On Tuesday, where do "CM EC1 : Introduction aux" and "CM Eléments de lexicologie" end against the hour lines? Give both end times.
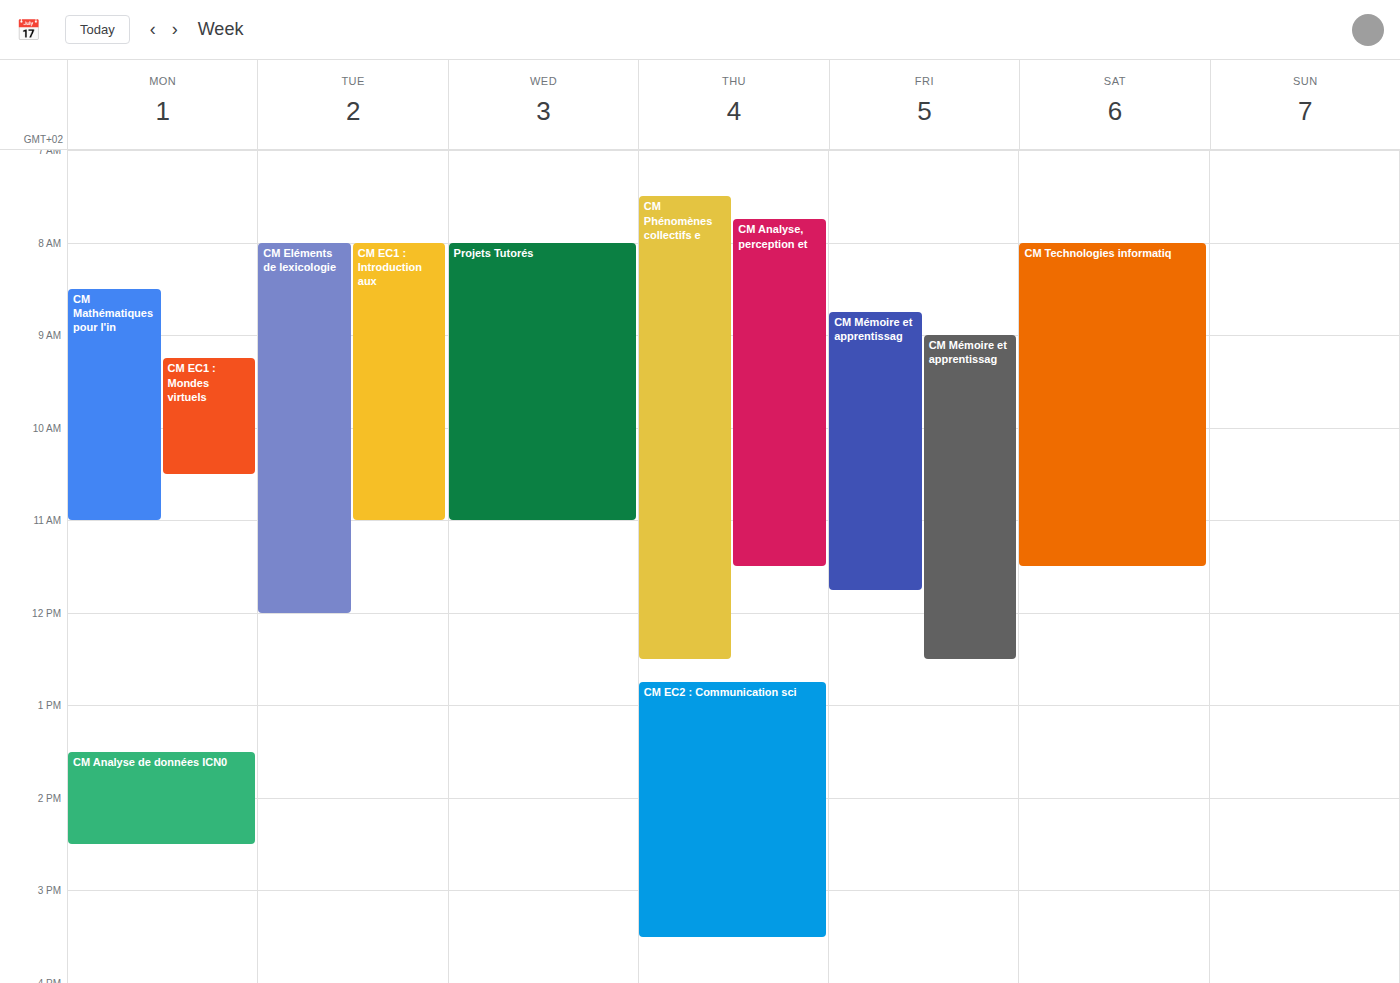
"CM EC1 : Introduction aux": 11:00 AM, exactly on the 11 AM line. "CM Eléments de lexicologie": 12:00 PM, exactly on the 12 PM line.